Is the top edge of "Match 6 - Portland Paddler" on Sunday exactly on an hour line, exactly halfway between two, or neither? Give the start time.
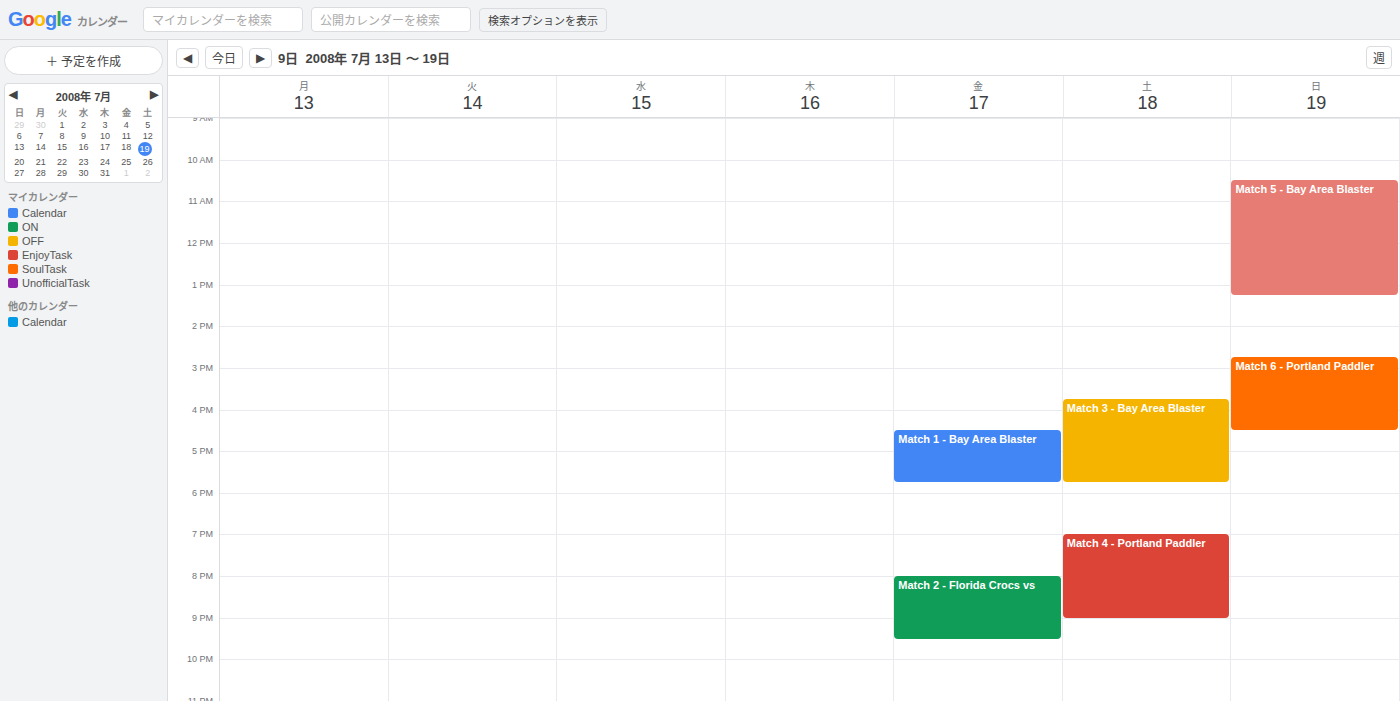
2:45 PM -- neither: three quarters of the way from the 2 PM line to the 3 PM line.